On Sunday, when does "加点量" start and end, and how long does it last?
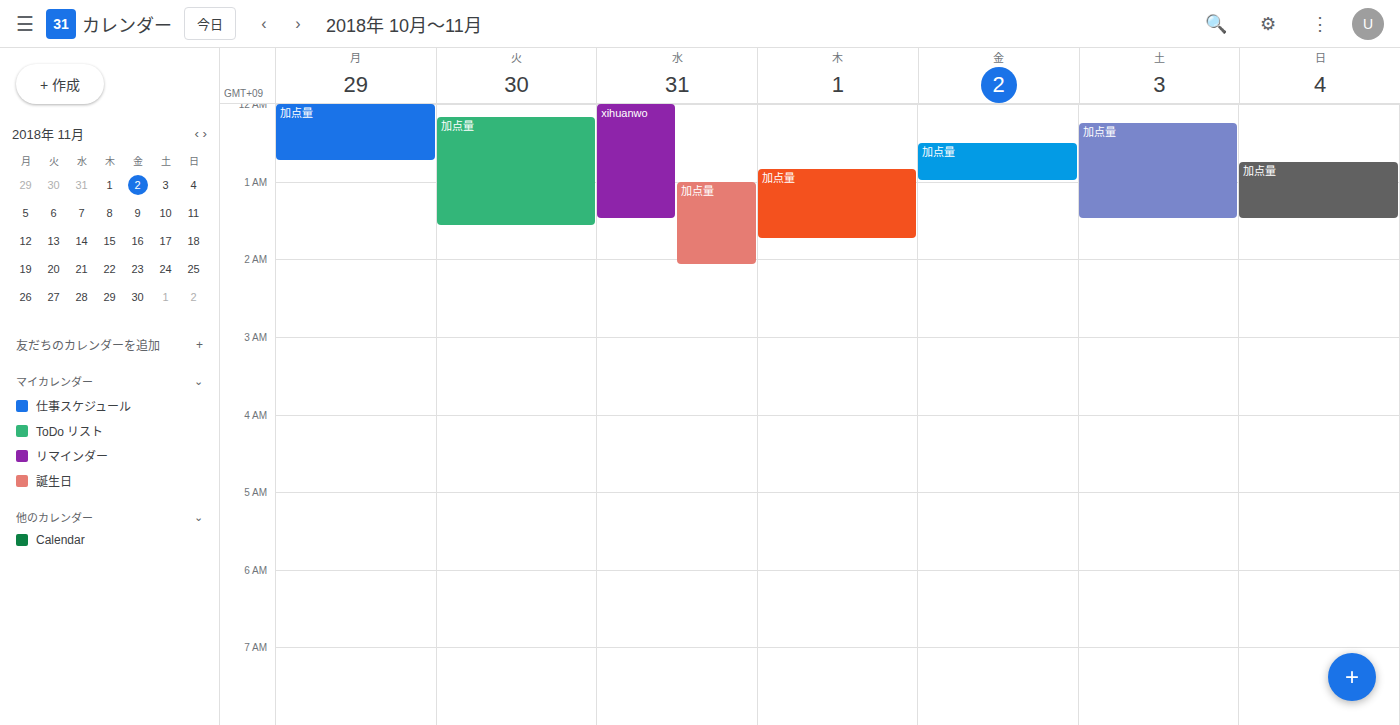
12:45 AM to 1:30 AM, 45 minutes